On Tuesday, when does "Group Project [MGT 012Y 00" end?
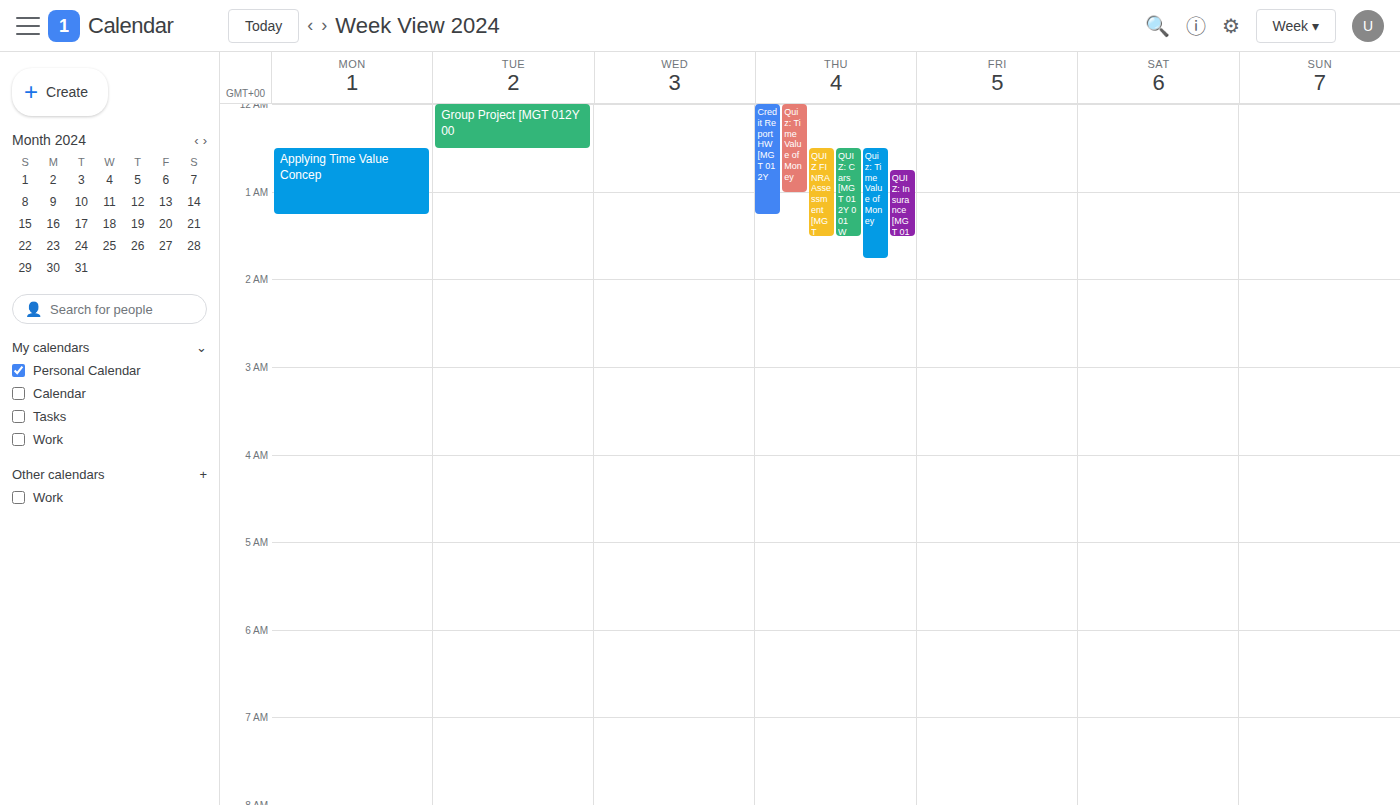
12:30 AM